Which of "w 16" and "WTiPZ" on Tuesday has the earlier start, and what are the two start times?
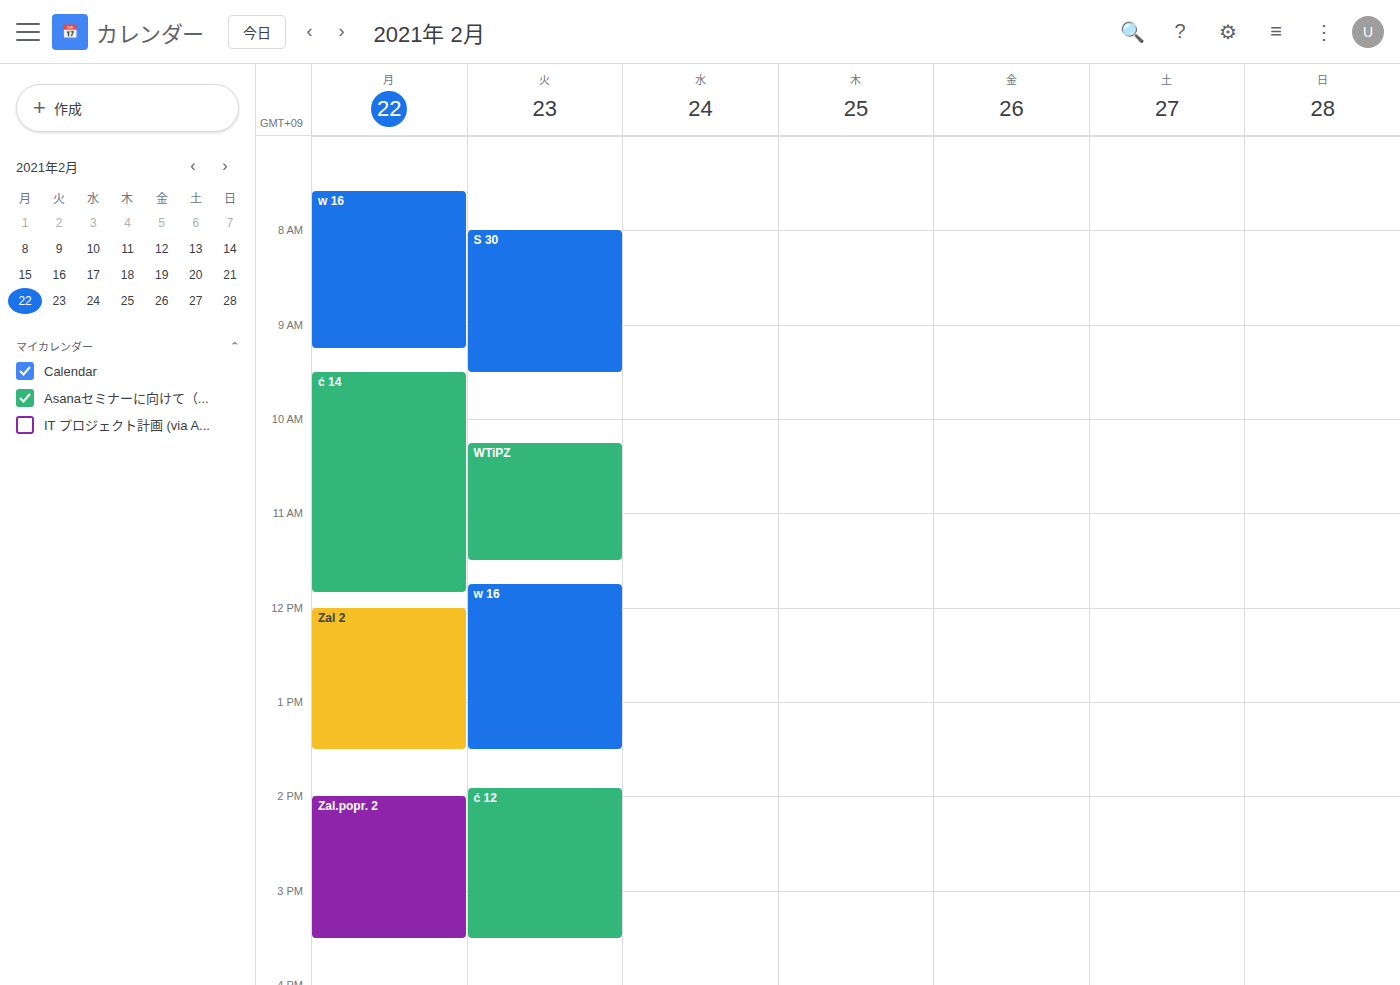
"WTiPZ" 10:15 AM; "w 16" 11:45 AM.